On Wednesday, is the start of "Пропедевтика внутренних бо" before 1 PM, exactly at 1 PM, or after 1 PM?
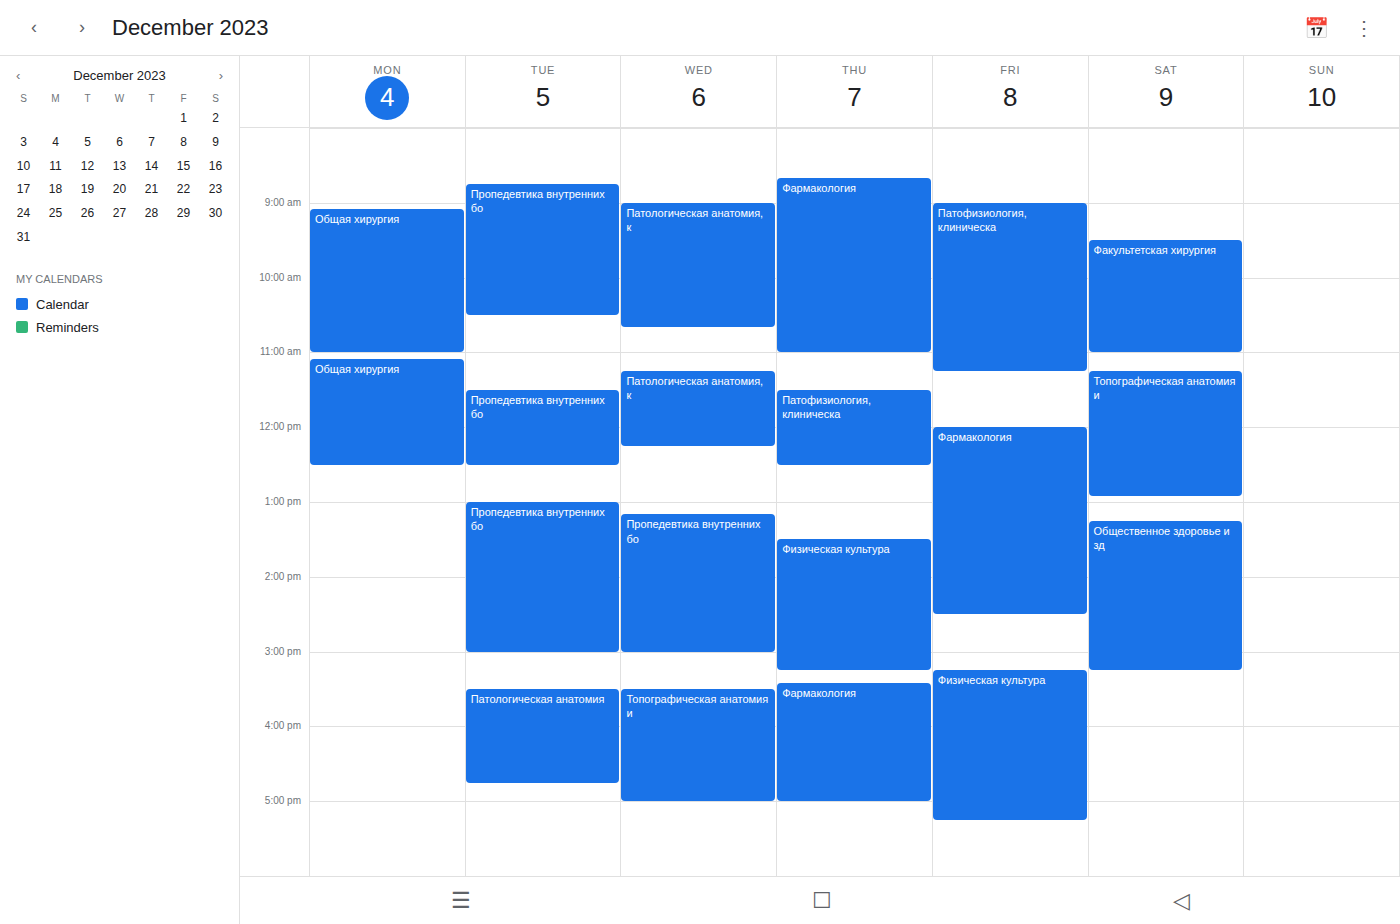
1:10 PM -- after 1 PM, 10 minutes below the 1 PM line.